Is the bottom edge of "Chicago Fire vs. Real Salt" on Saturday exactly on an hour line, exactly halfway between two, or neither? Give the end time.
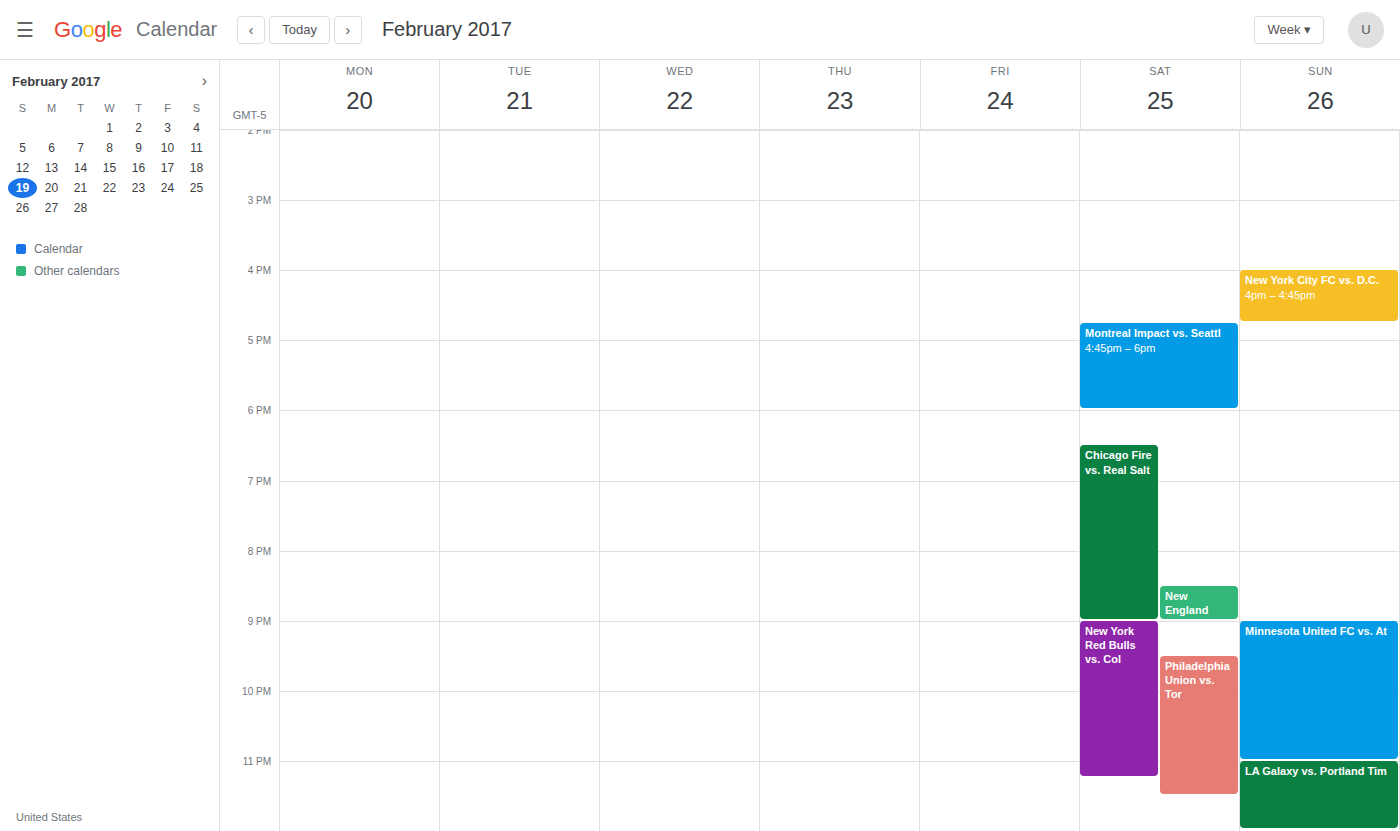
9:00 PM -- exactly on the 9 PM line.